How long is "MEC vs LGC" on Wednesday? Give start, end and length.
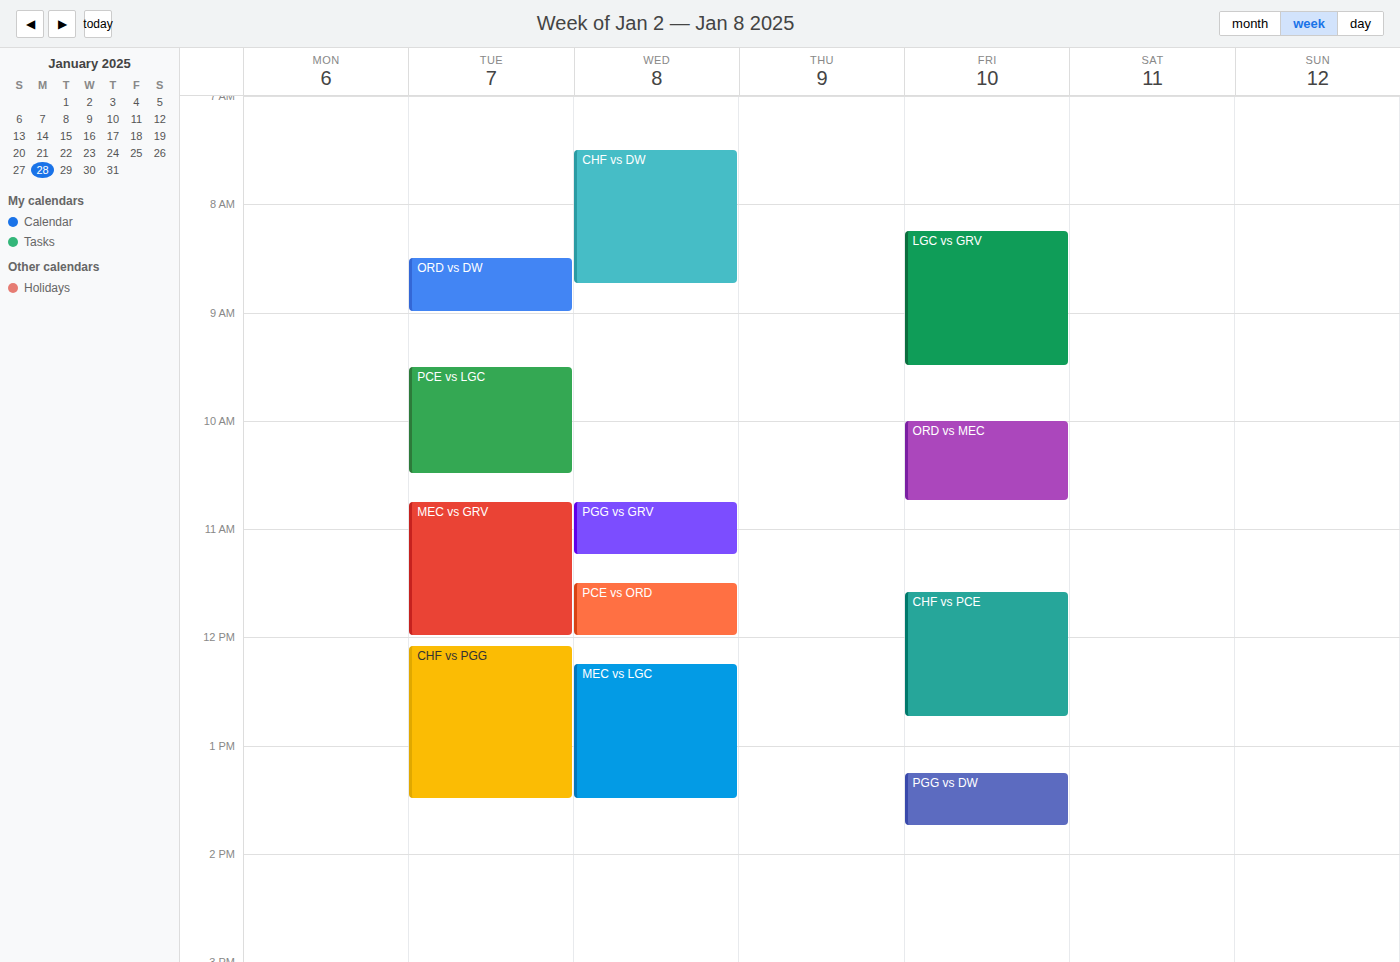
12:15 PM to 1:30 PM, 1 hour 15 minutes